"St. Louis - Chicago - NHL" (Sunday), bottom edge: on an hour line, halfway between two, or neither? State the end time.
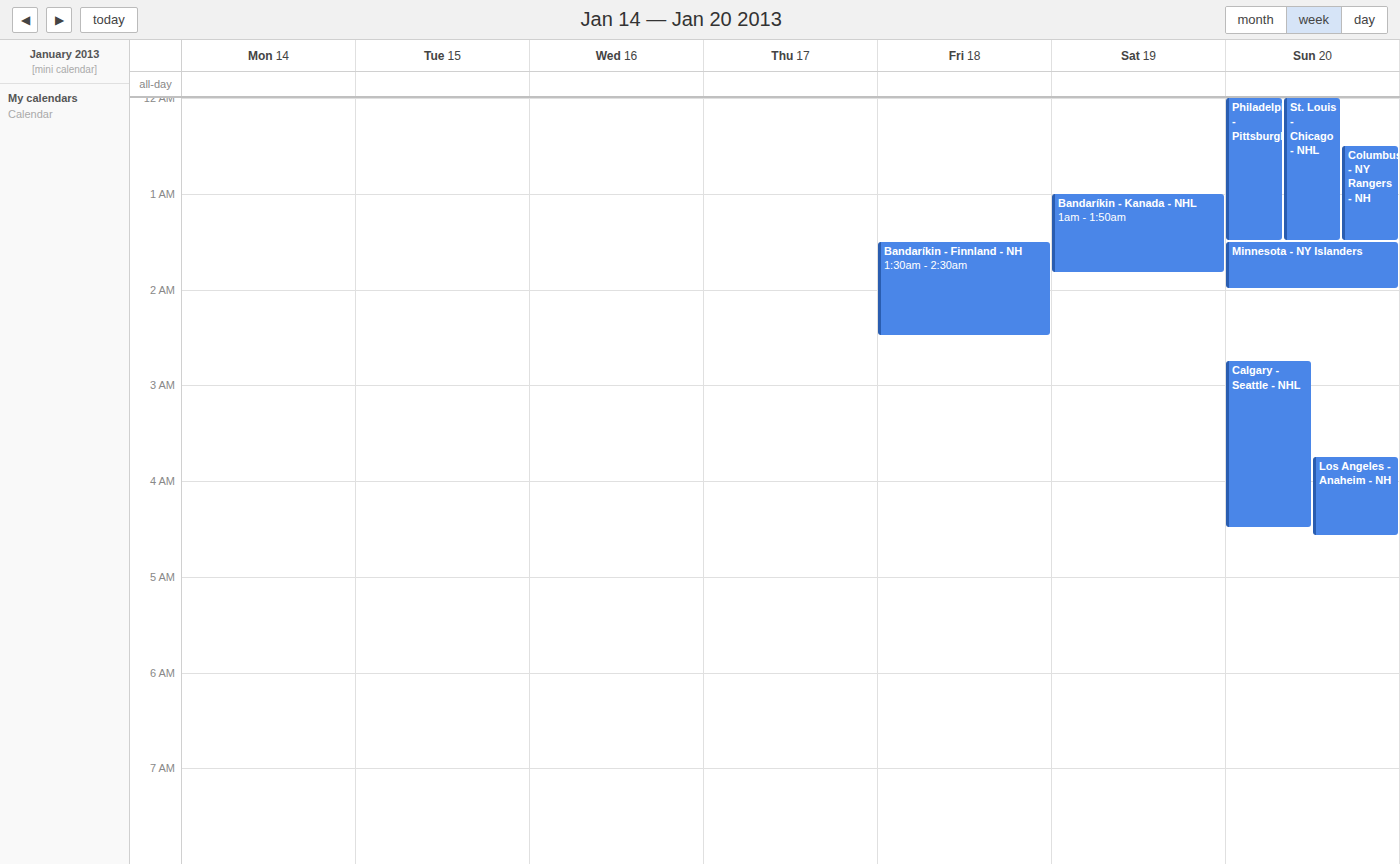
1:30 AM -- halfway between the 1 AM and 2 AM lines.